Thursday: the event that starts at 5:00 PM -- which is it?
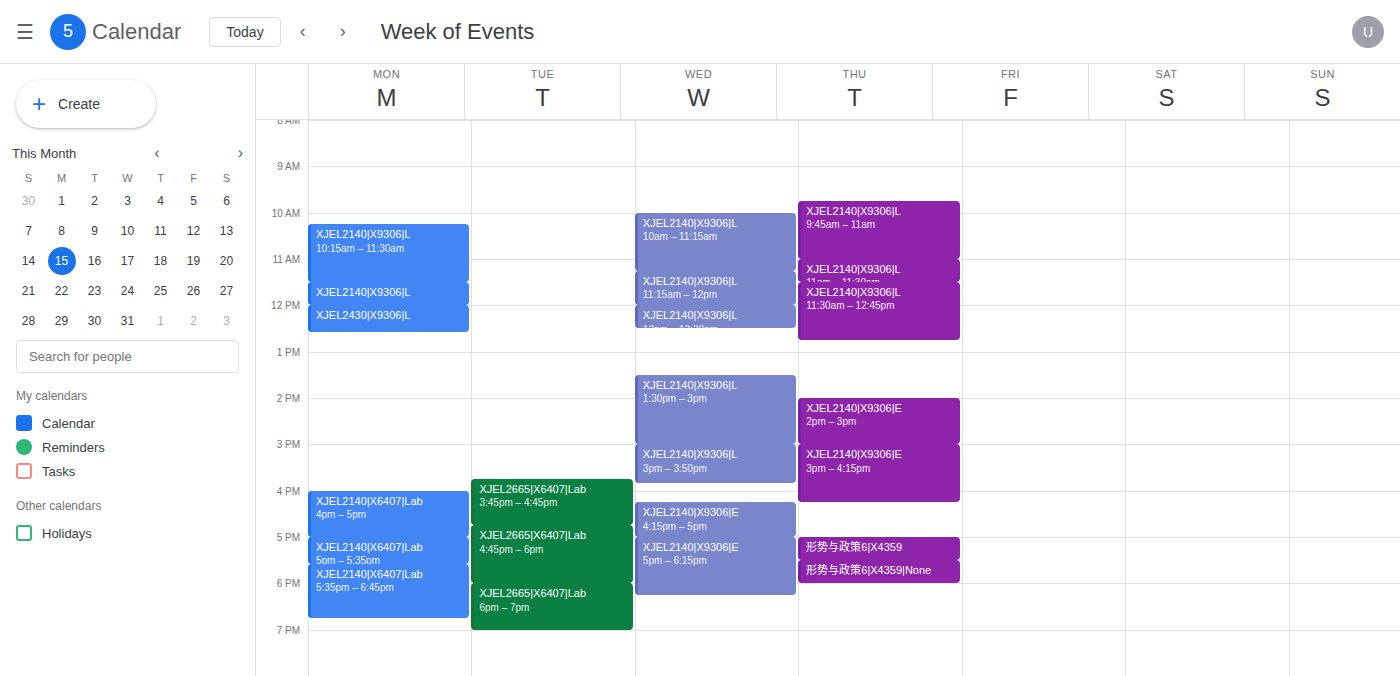
"形势与政策6|X4359"